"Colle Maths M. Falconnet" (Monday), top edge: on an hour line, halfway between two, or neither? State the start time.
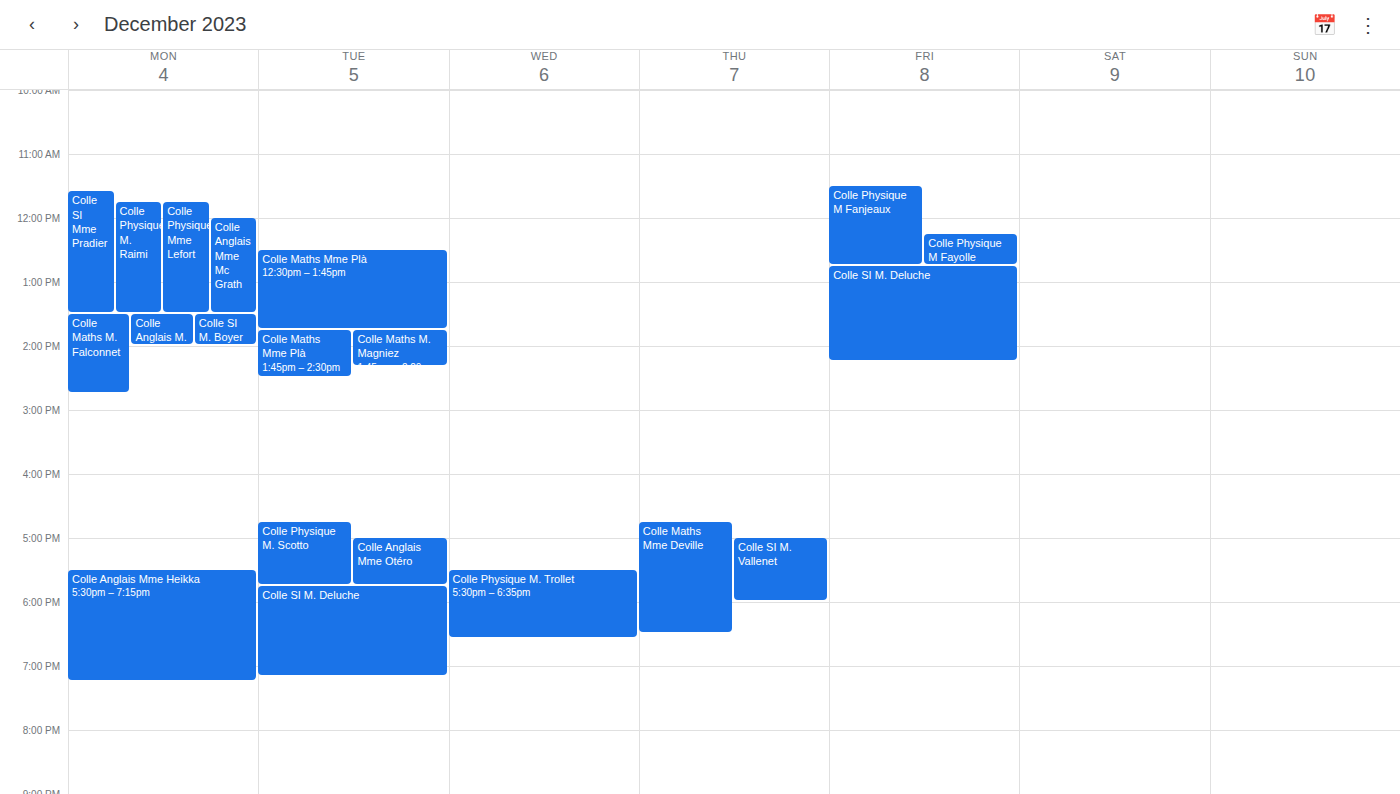
1:30 PM -- halfway between the 1 PM and 2 PM lines.